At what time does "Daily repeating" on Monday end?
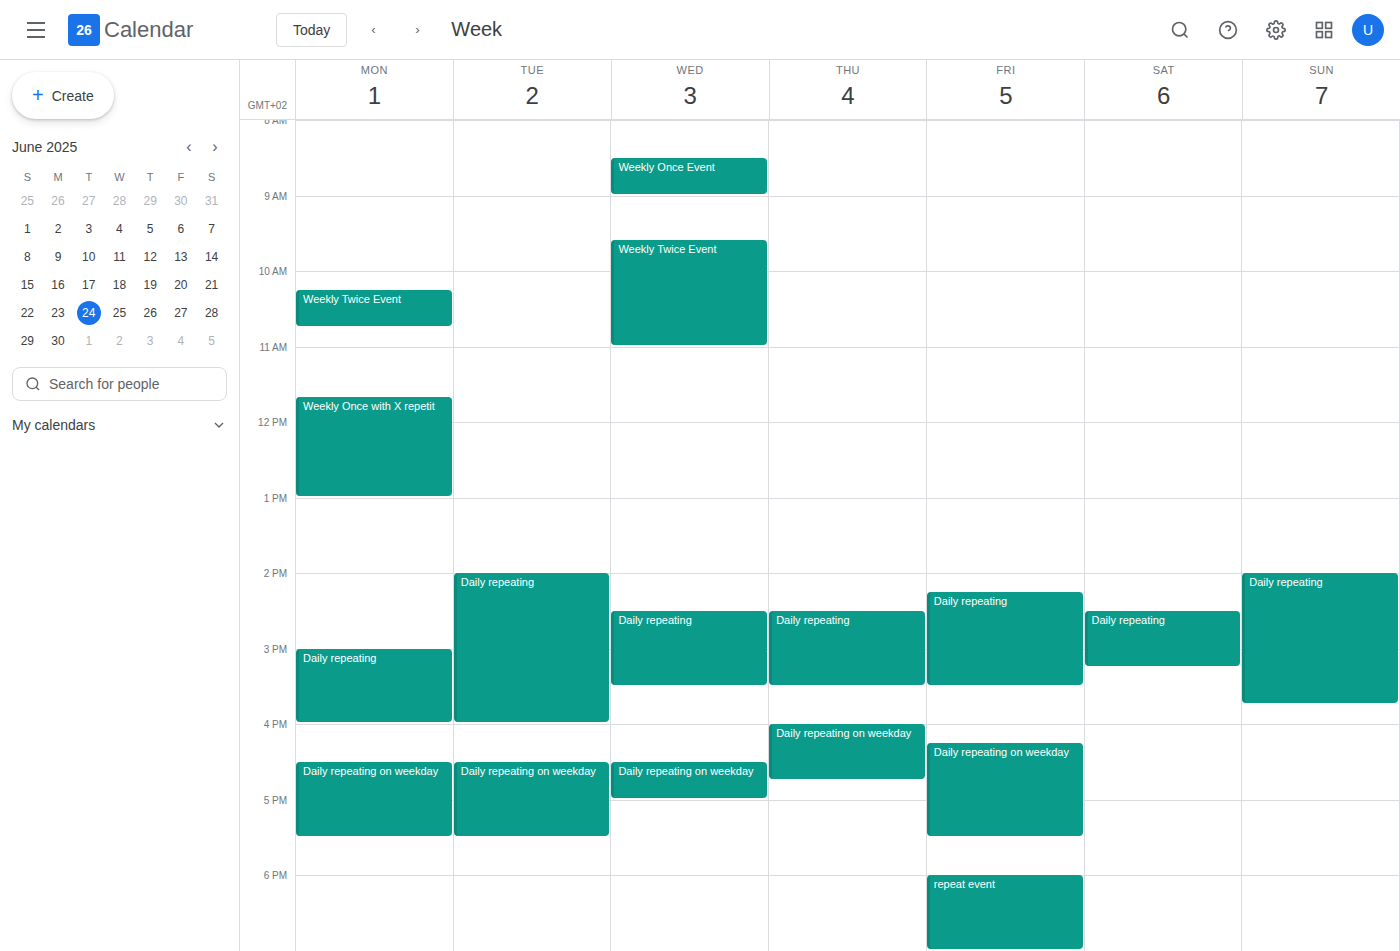
4:00 PM